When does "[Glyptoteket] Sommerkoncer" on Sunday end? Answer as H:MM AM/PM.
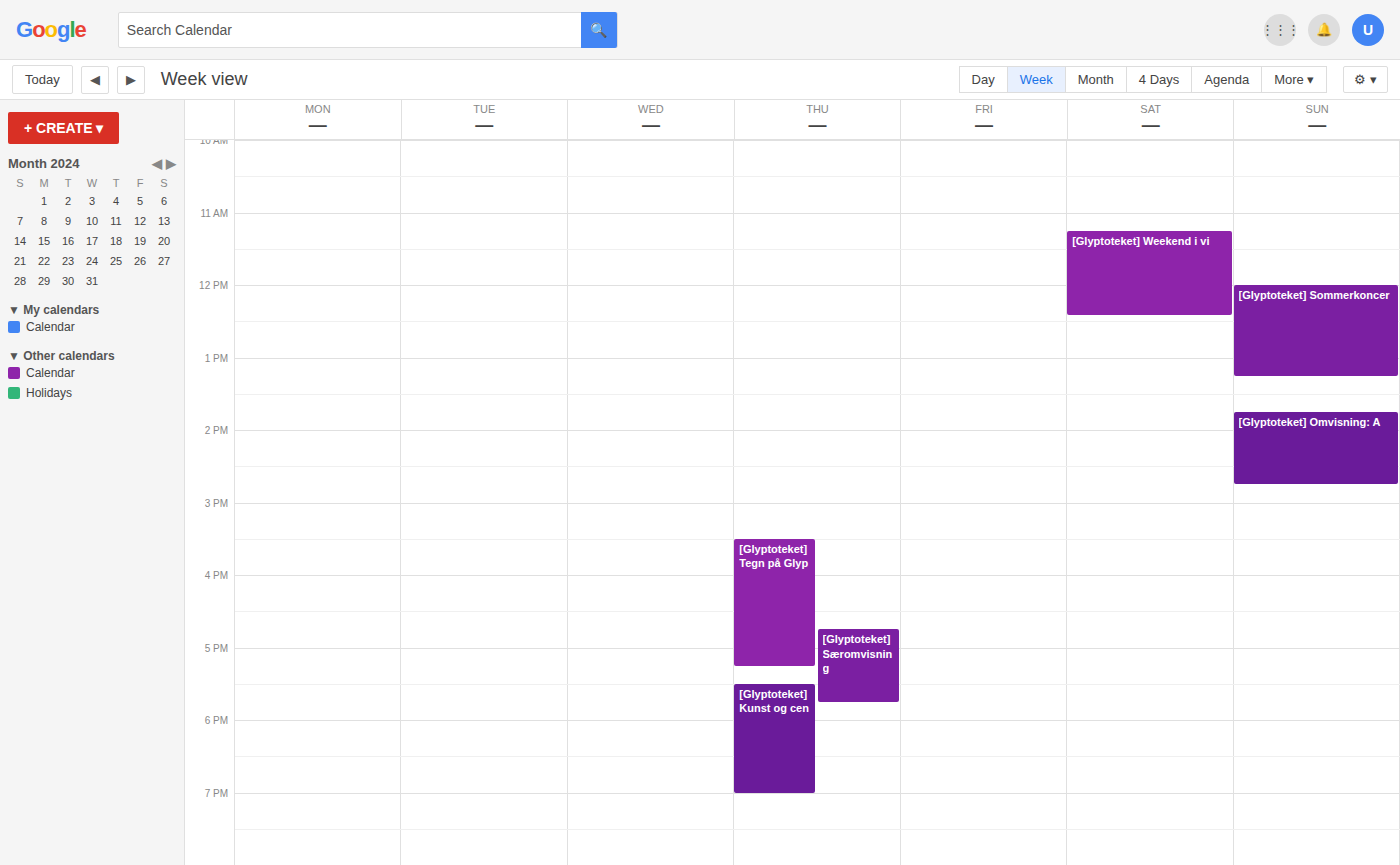
1:15 PM